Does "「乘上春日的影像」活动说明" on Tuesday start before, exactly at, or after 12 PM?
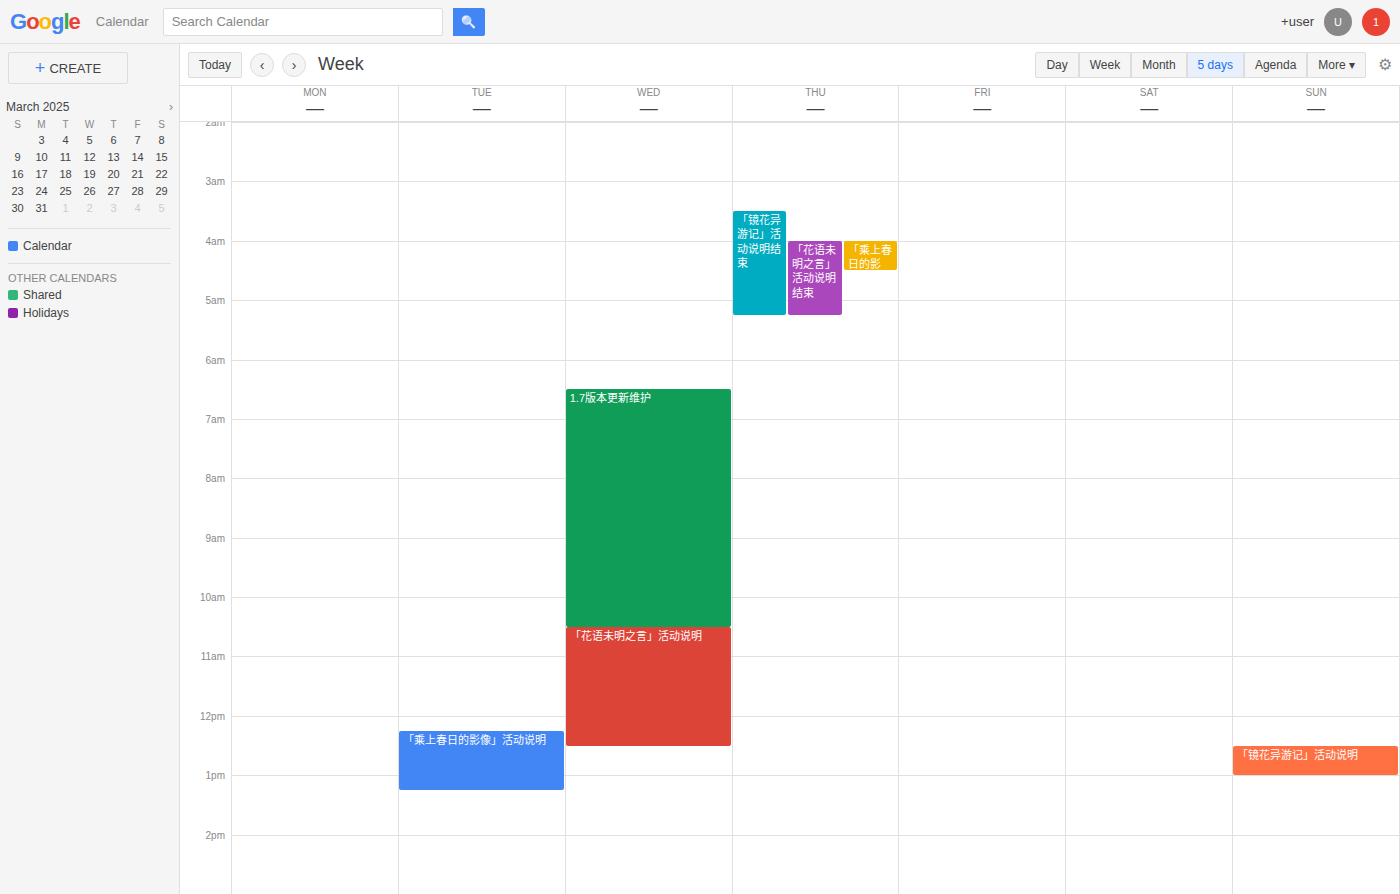
12:15 PM -- after 12 PM, 15 minutes below the 12 PM line.